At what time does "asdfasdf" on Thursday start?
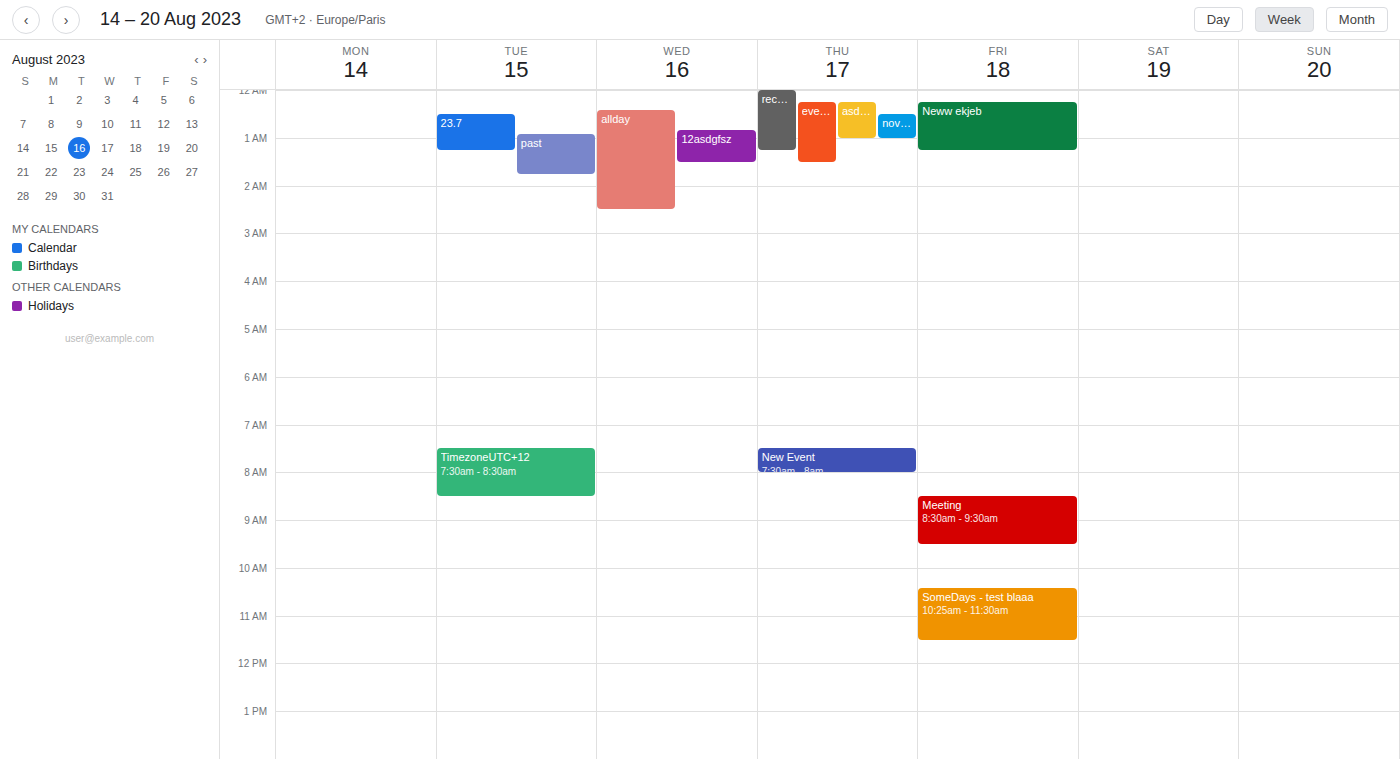
12:15 AM